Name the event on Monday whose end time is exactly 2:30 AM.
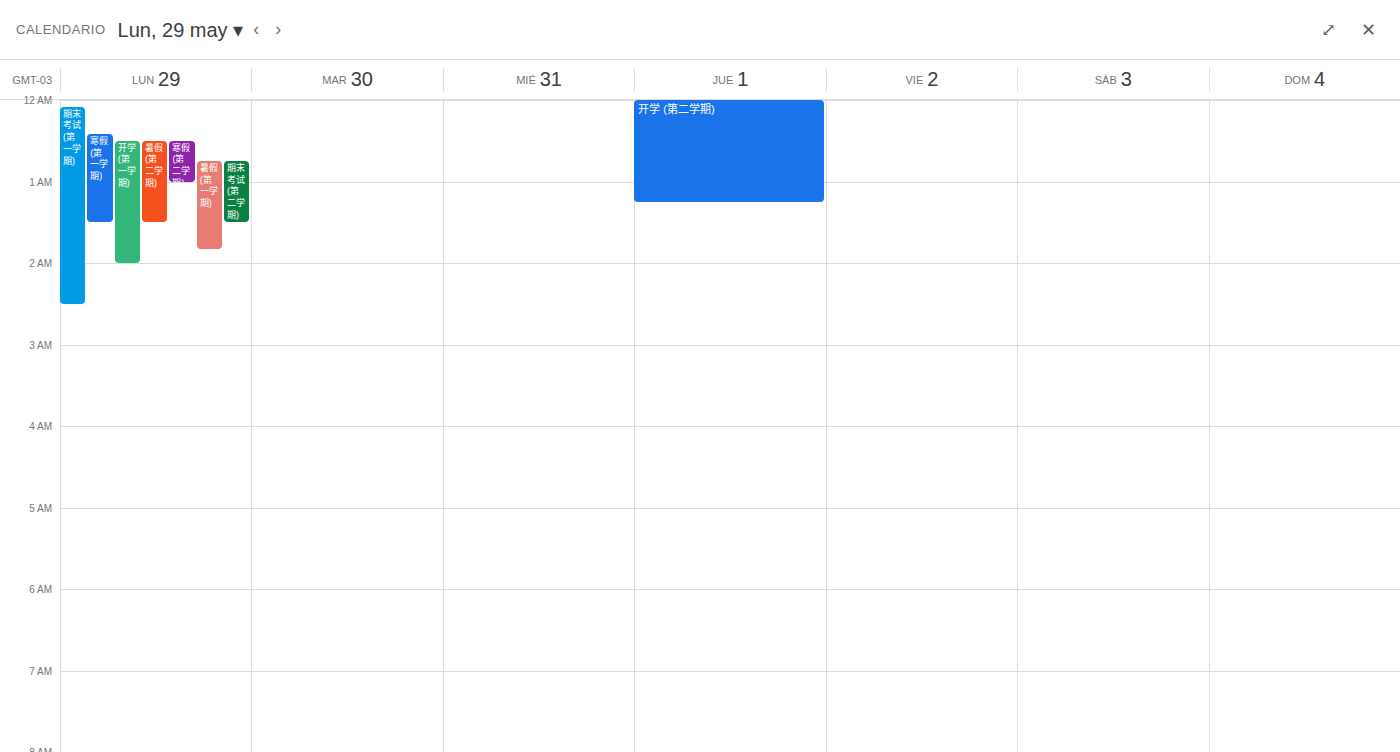
"期末考试 (第一学期)"